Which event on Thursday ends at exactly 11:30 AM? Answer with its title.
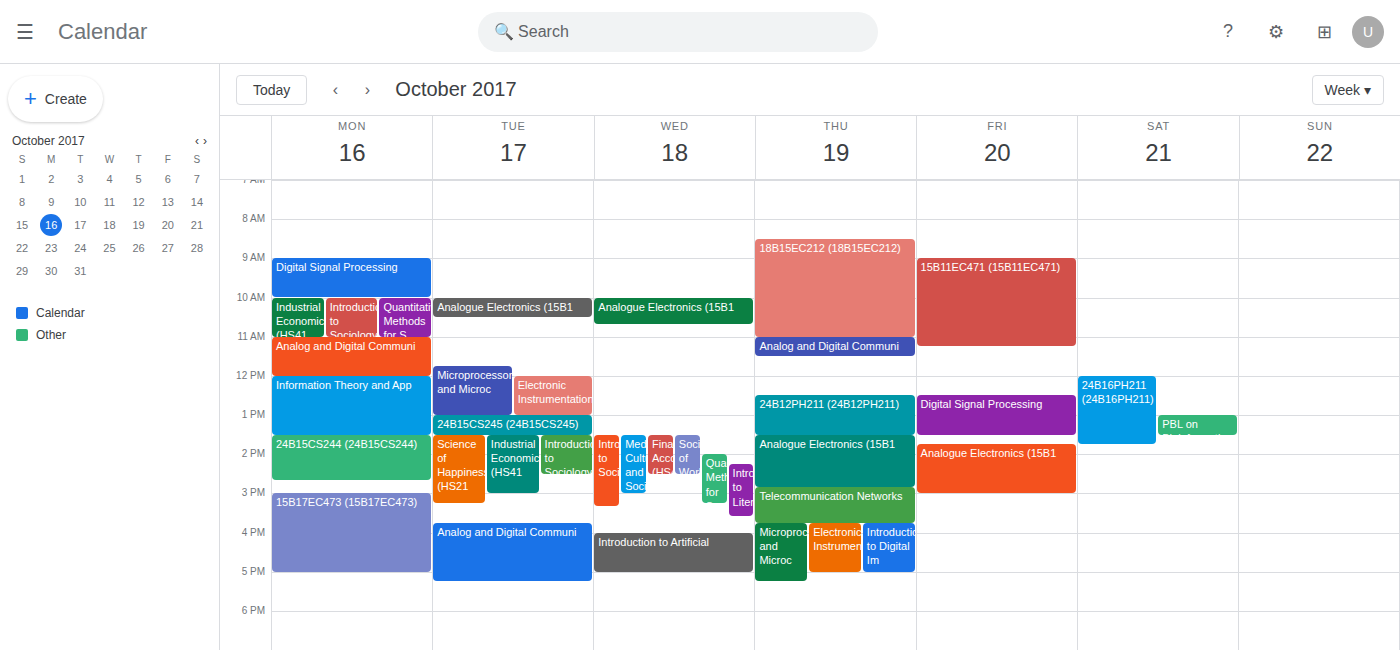
"Analog and Digital Communi"